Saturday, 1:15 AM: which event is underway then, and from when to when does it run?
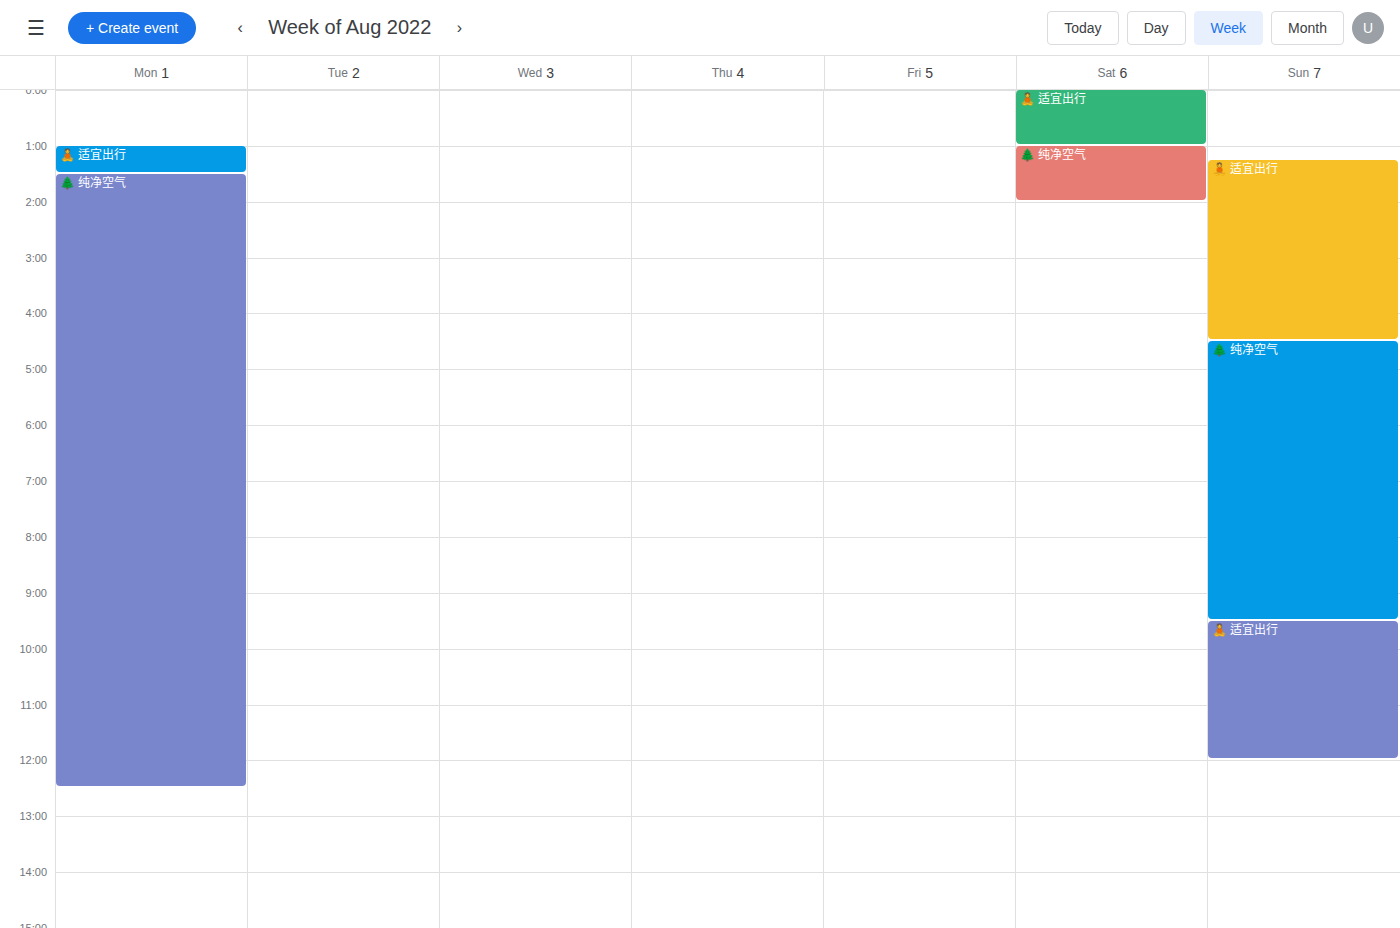
"🌲 纯净空气", 1:00 AM to 2:00 AM